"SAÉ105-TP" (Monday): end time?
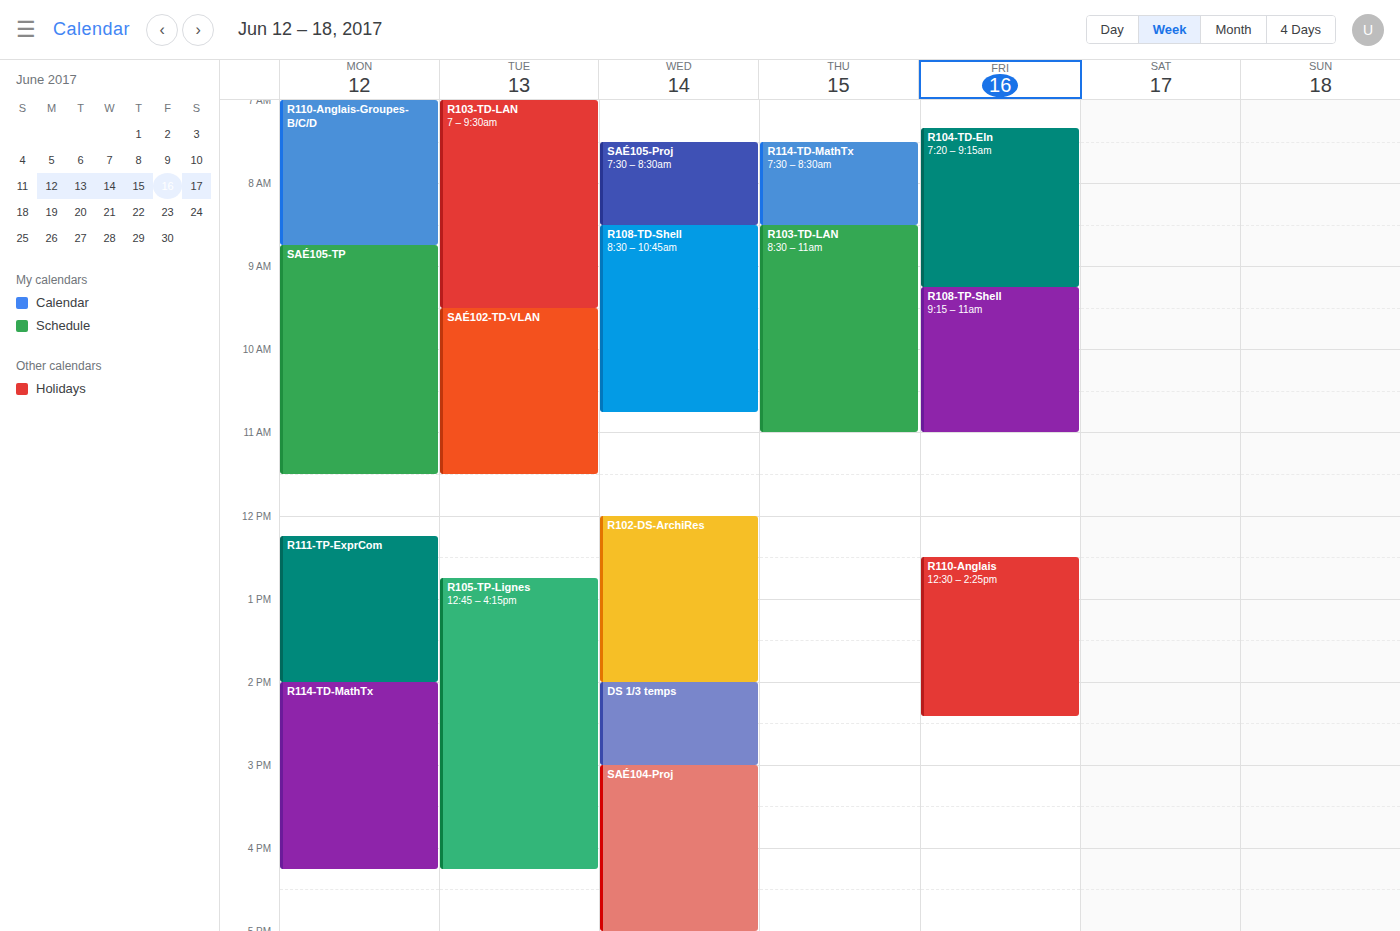
11:30 AM